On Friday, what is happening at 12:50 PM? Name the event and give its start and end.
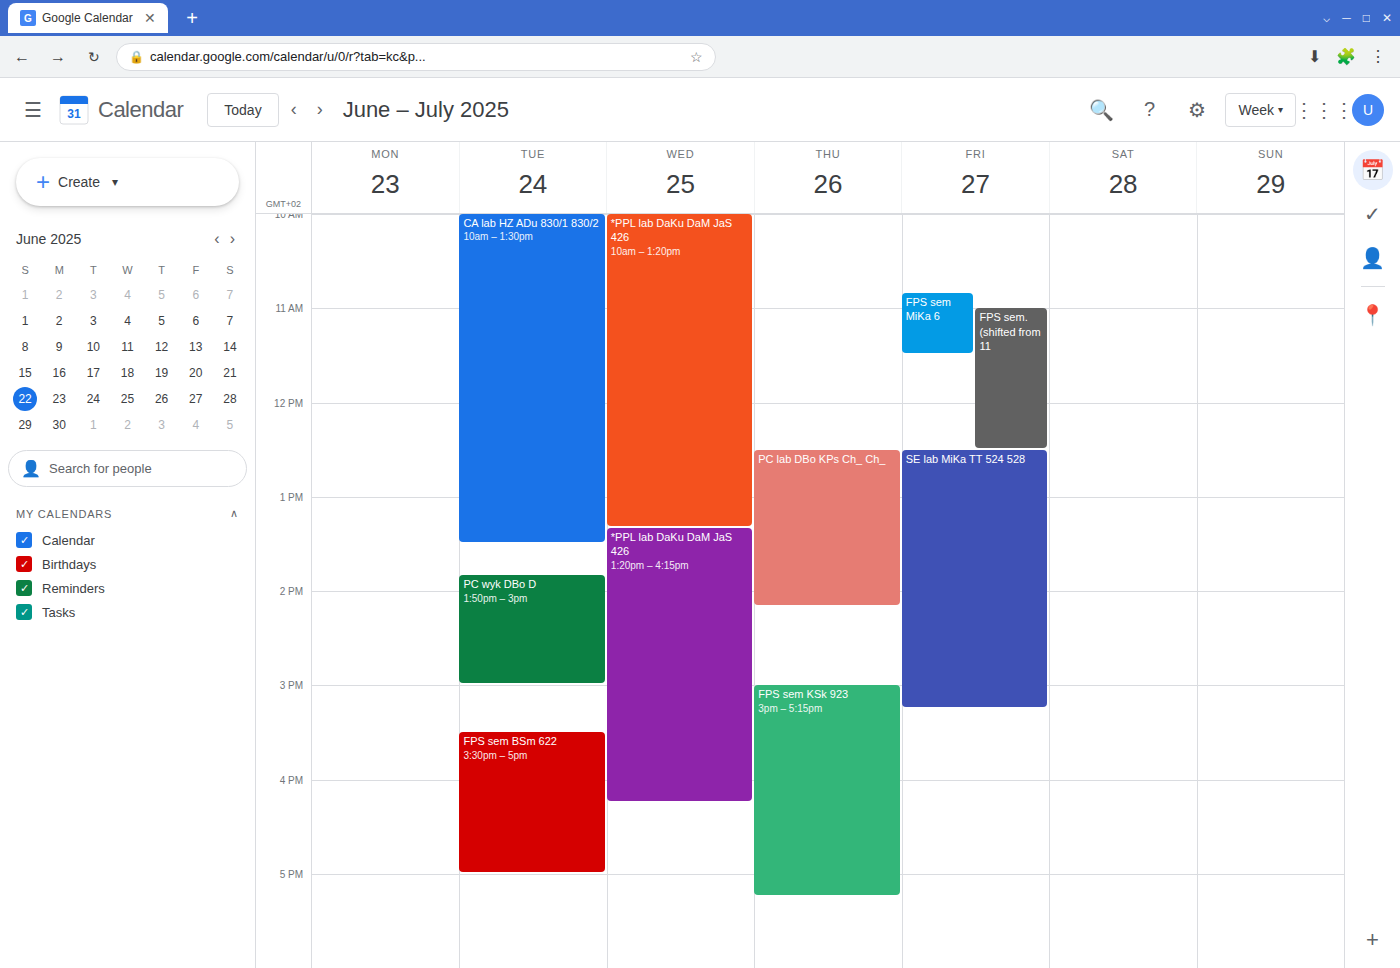
"SE lab MiKa TT 524 528", 12:30 PM to 3:15 PM